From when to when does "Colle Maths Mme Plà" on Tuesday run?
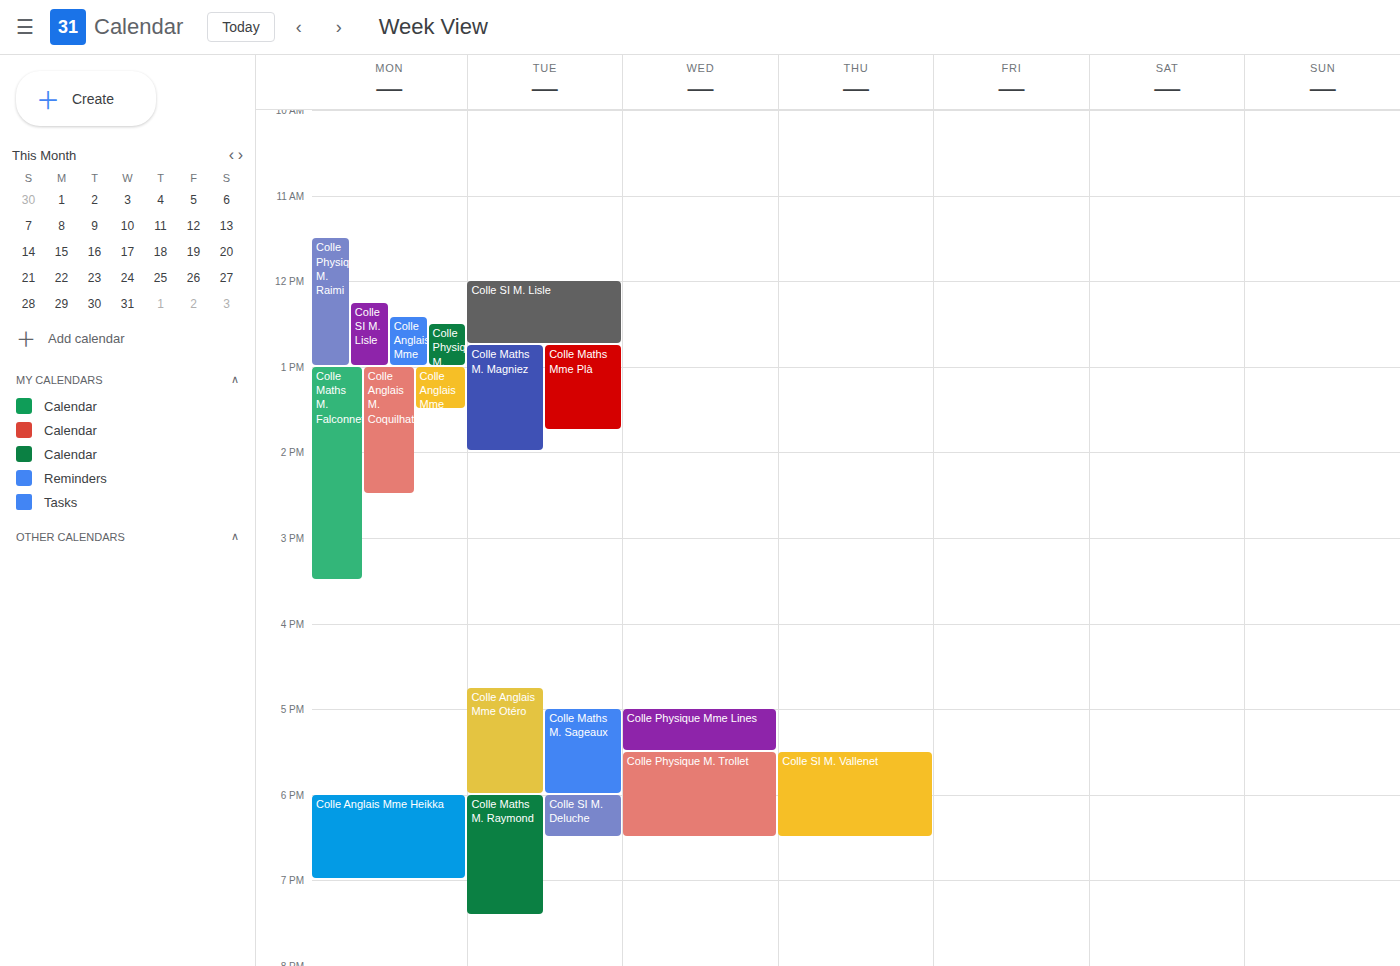
12:45 PM to 1:45 PM